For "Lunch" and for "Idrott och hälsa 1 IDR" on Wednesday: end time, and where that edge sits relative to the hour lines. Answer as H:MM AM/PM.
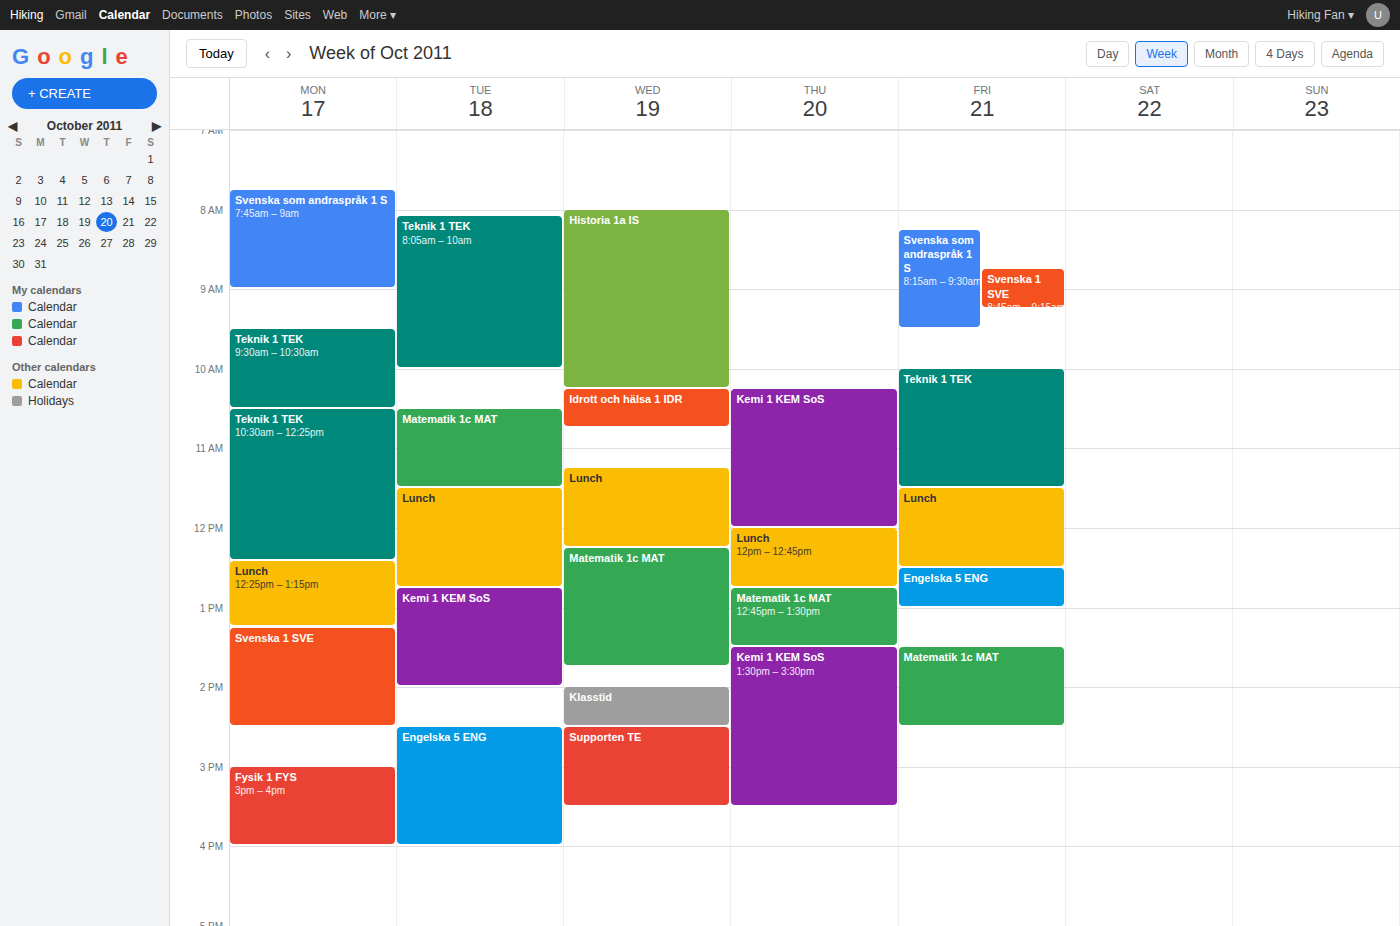
"Lunch": 12:15 PM, neither: a quarter of the way from the 12 PM line to the 1 PM line. "Idrott och hälsa 1 IDR": 10:45 AM, neither: three quarters of the way from the 10 AM line to the 11 AM line.